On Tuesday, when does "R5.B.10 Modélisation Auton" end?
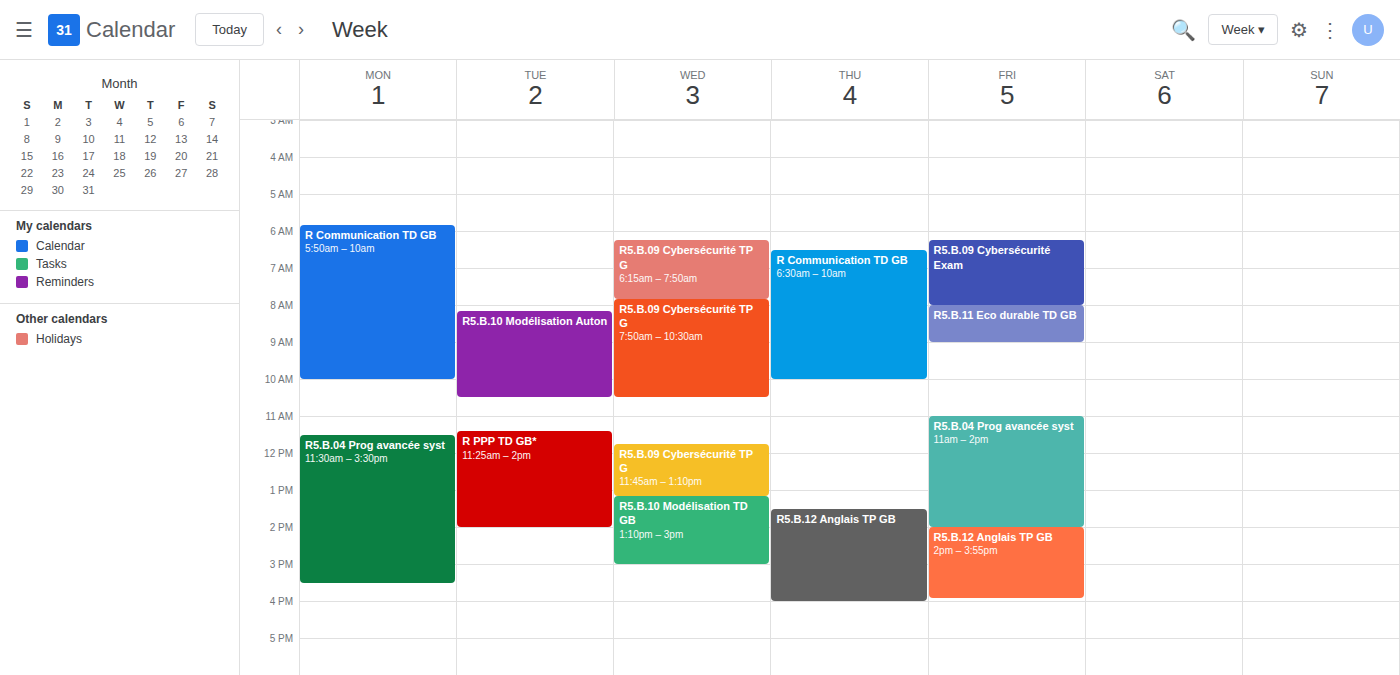
10:30 AM